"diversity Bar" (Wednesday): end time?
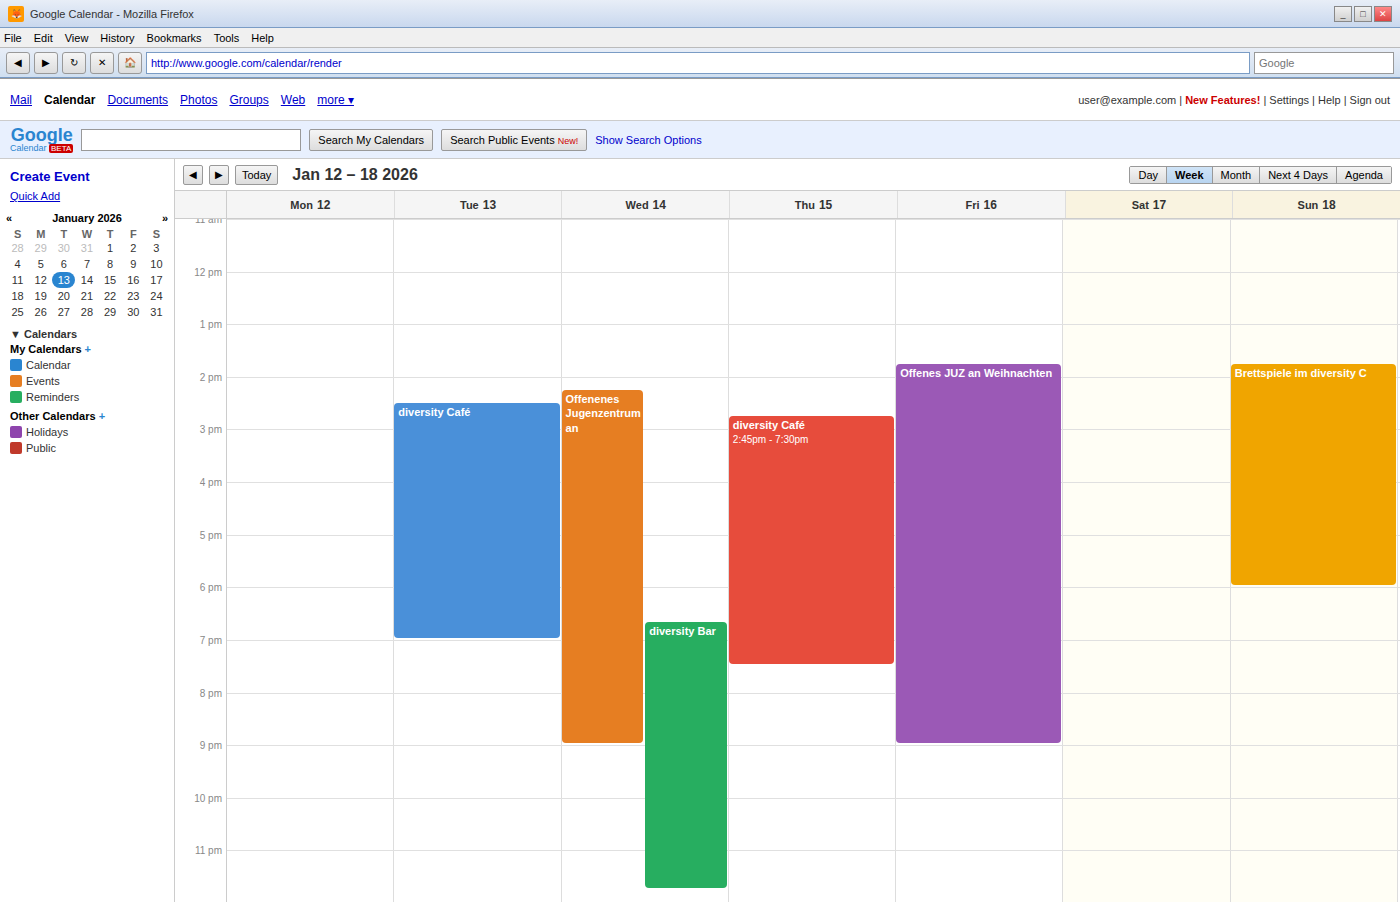
11:45 PM